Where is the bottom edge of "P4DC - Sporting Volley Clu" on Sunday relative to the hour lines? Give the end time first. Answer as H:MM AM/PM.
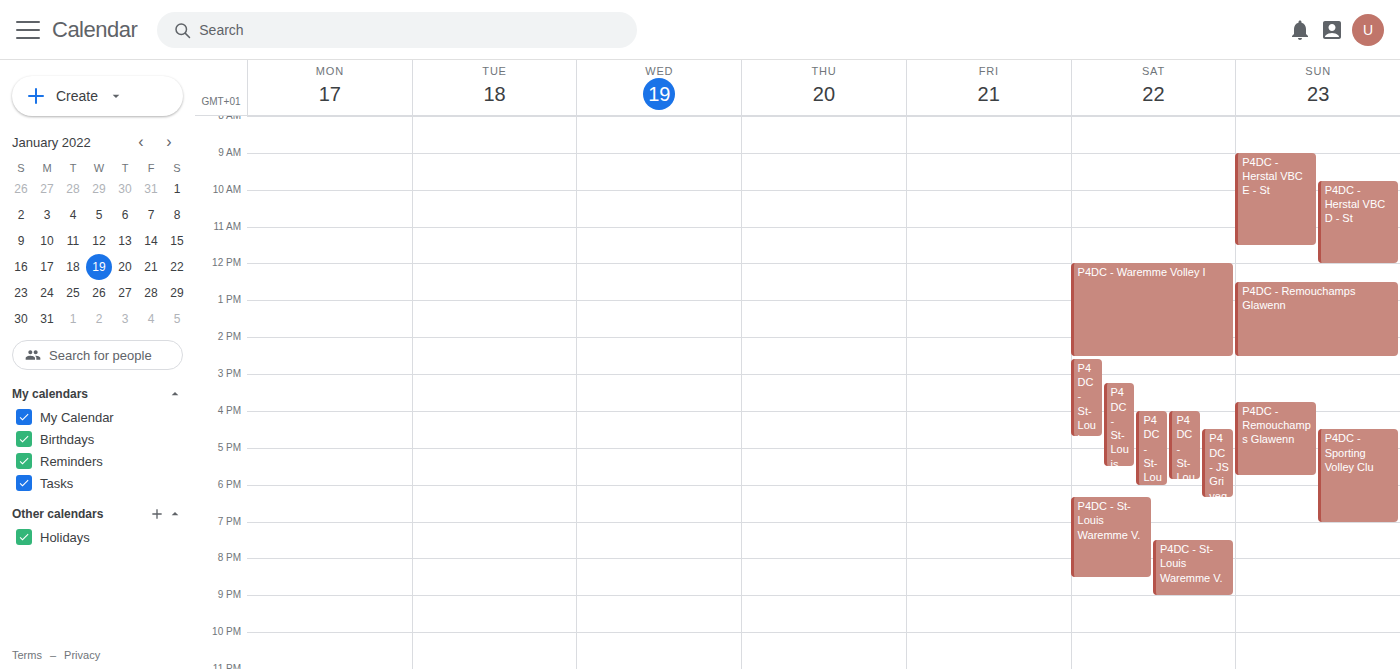
7:00 PM -- exactly on the 7 PM line.